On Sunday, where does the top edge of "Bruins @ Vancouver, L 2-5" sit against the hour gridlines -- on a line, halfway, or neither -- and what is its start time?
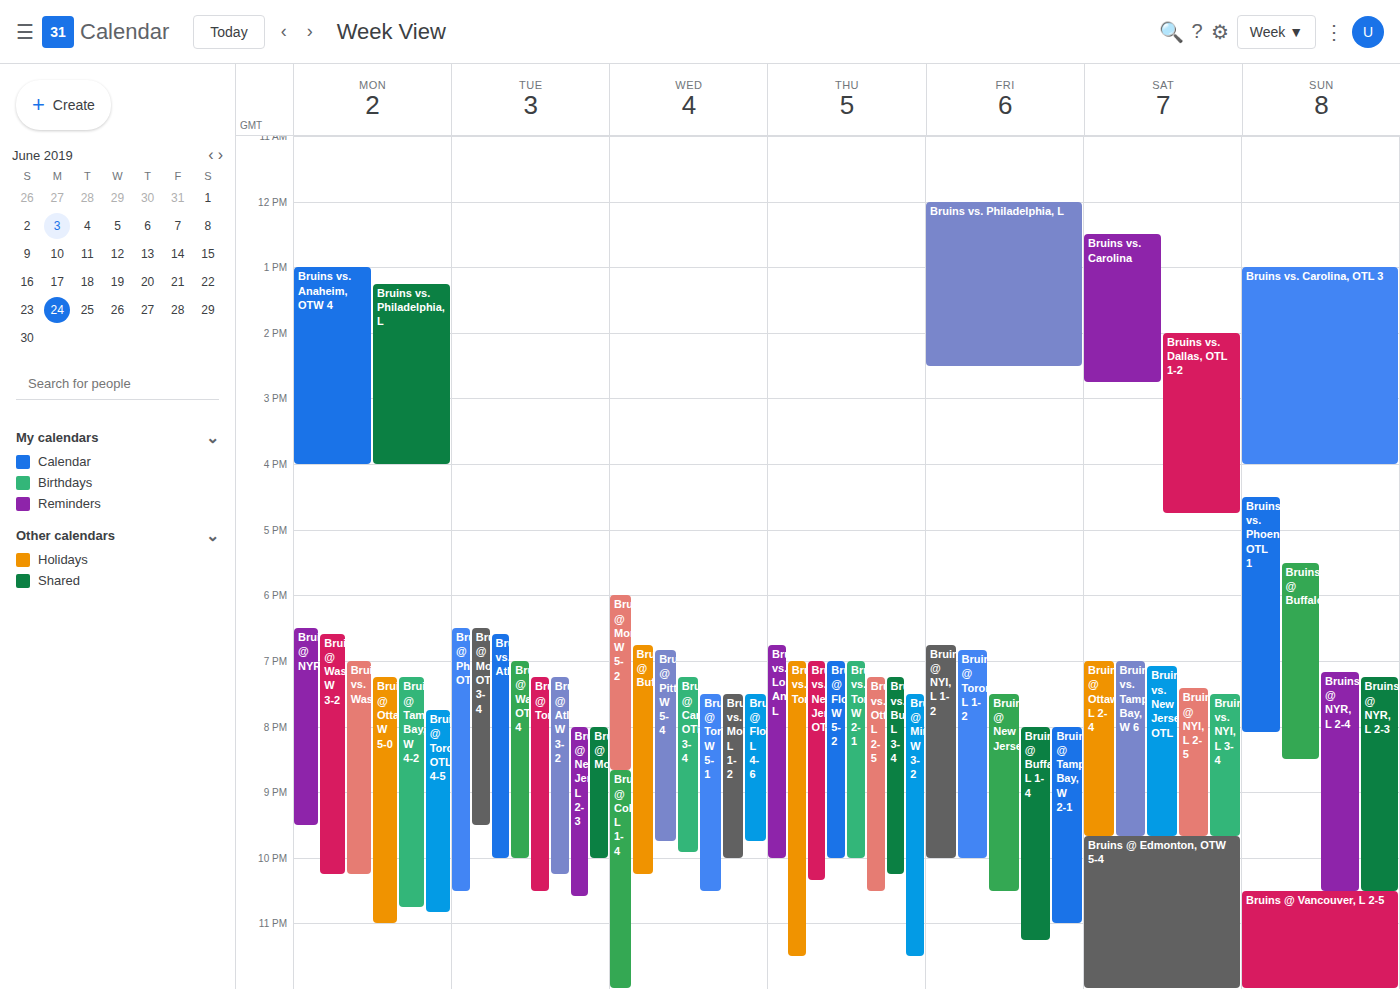
10:30 PM -- halfway between the 10 PM and 11 PM lines.